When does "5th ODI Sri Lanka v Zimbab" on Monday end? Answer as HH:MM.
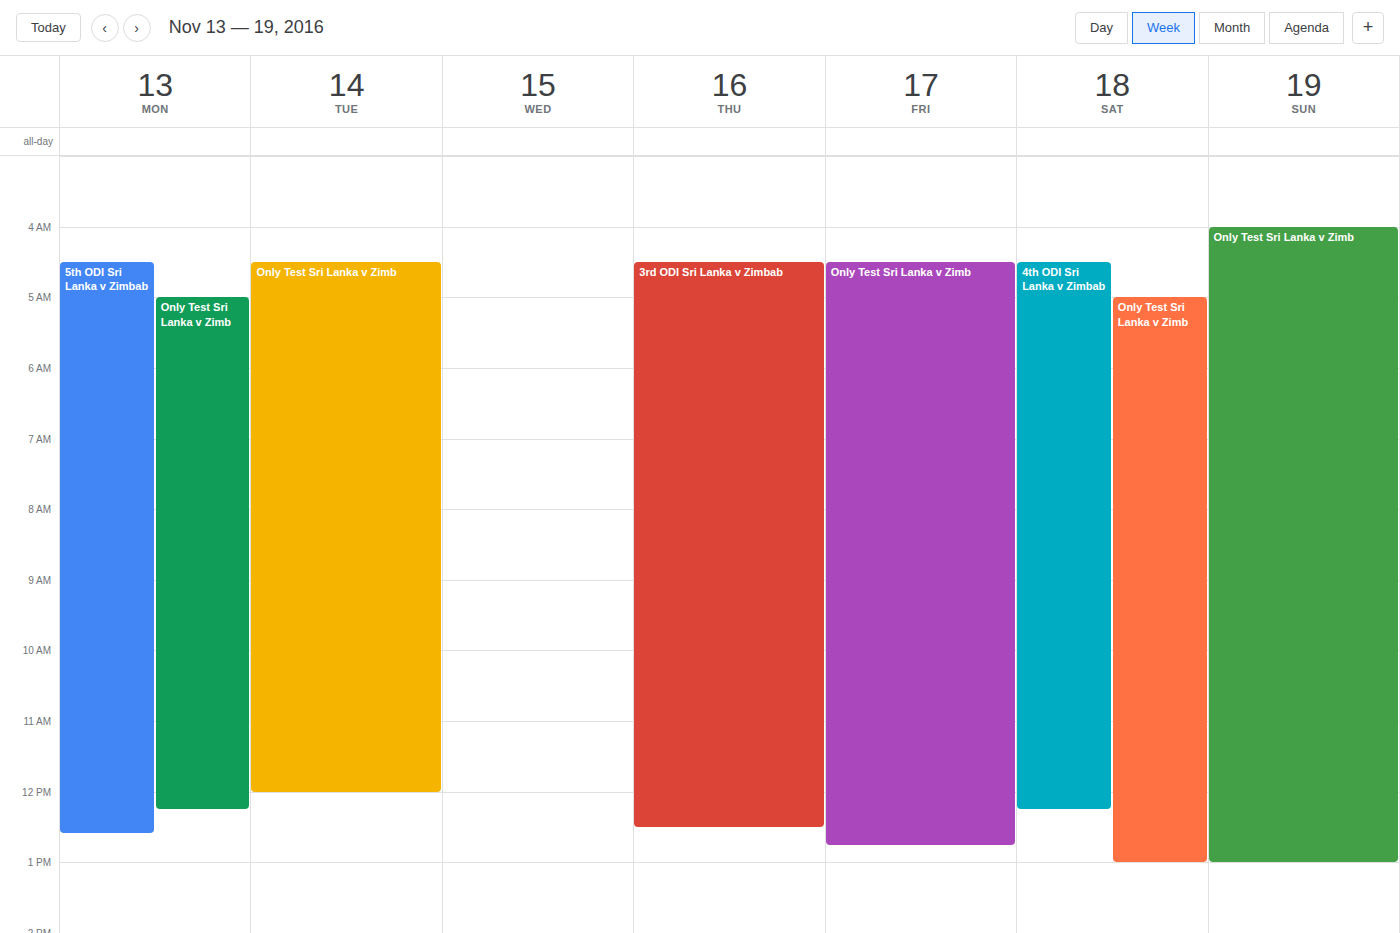
12:35